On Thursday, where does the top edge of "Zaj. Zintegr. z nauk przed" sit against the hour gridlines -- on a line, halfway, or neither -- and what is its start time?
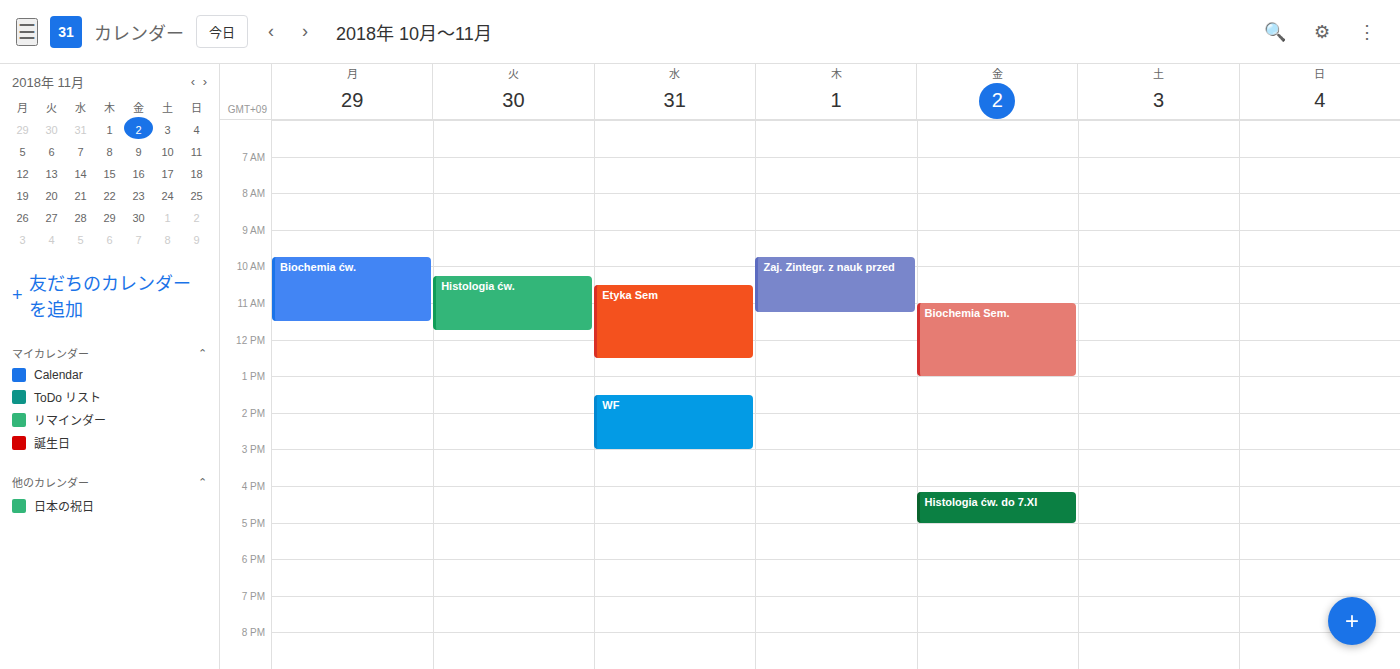
9:45 AM -- neither: three quarters of the way from the 9 AM line to the 10 AM line.